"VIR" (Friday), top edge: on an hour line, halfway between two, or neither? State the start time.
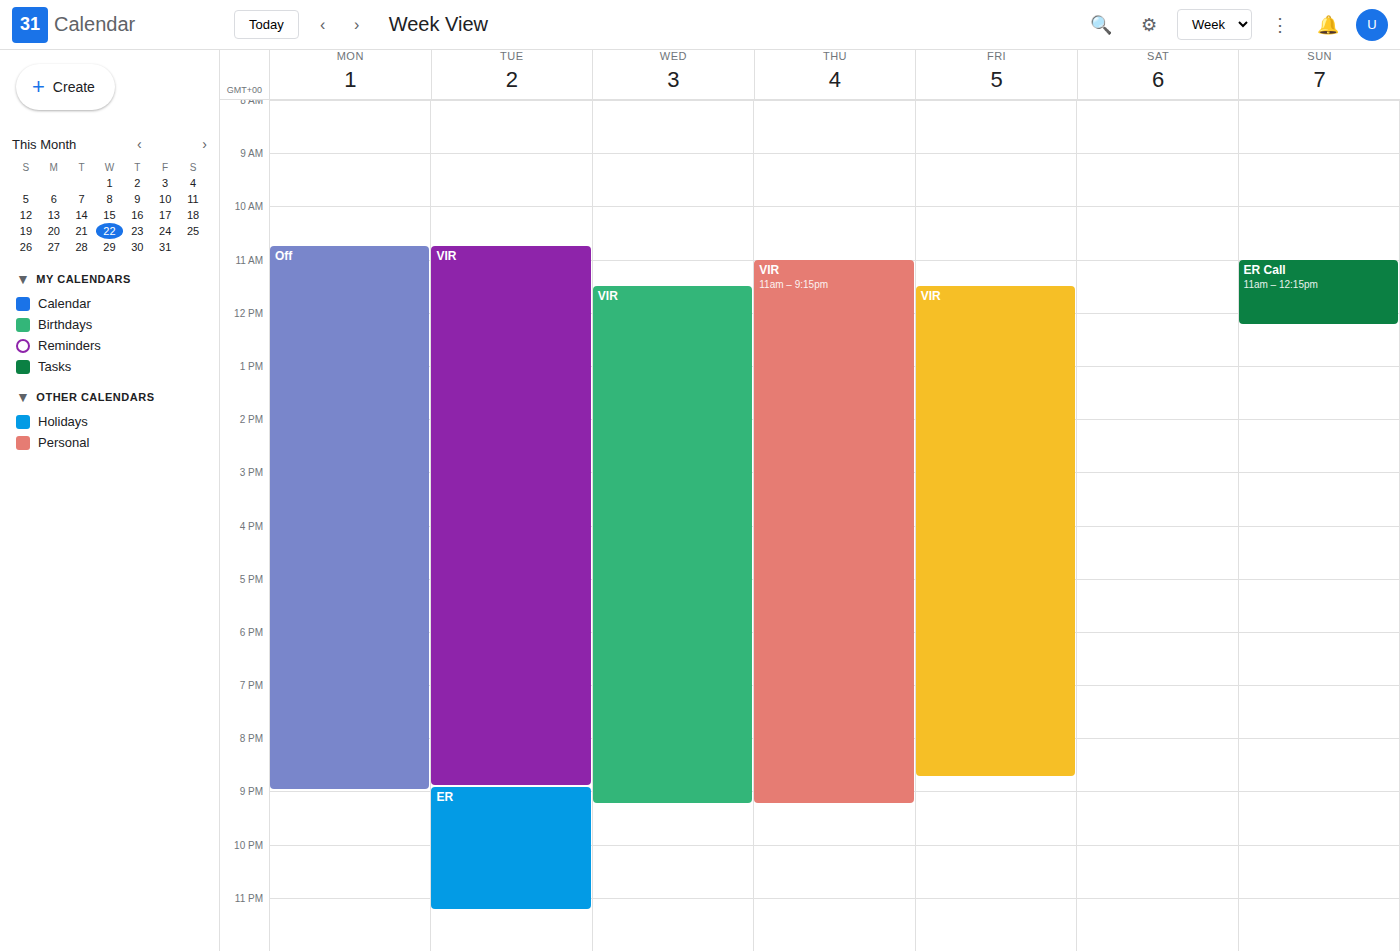
11:30 AM -- halfway between the 11 AM and 12 PM lines.